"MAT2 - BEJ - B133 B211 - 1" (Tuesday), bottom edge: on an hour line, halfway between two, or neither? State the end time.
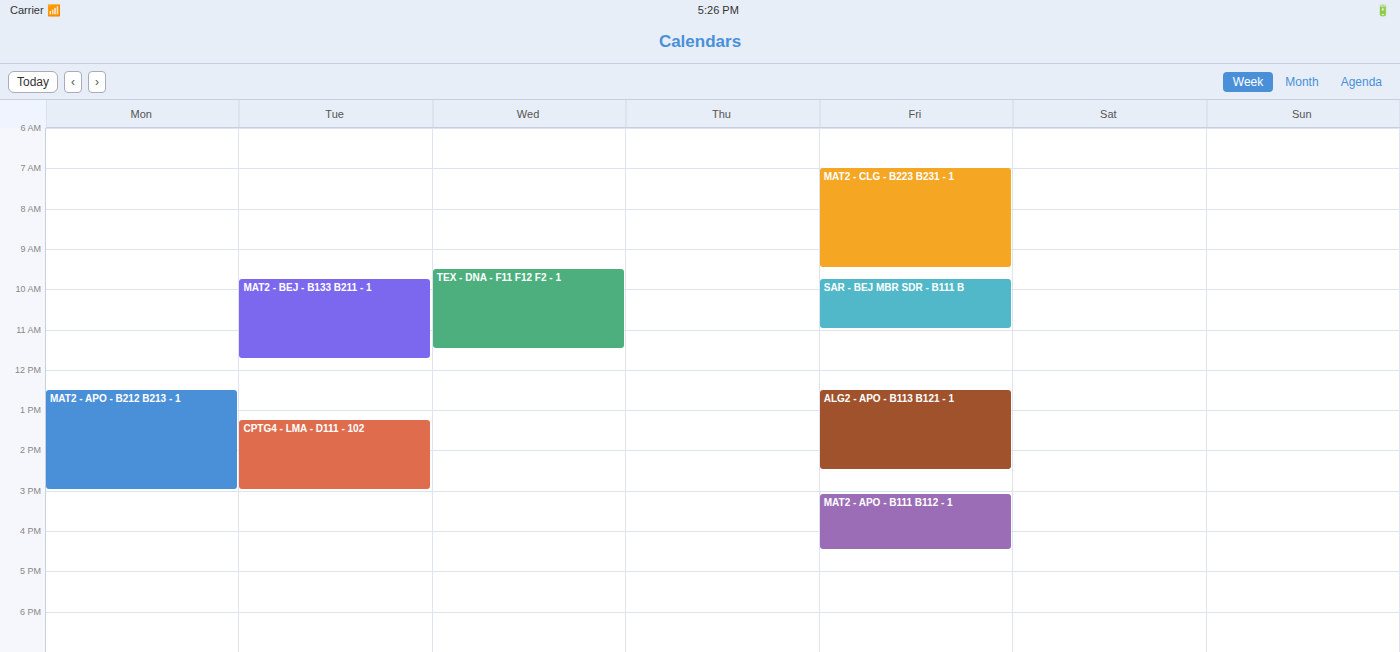
11:45 AM -- neither: three quarters of the way from the 11 AM line to the 12 PM line.